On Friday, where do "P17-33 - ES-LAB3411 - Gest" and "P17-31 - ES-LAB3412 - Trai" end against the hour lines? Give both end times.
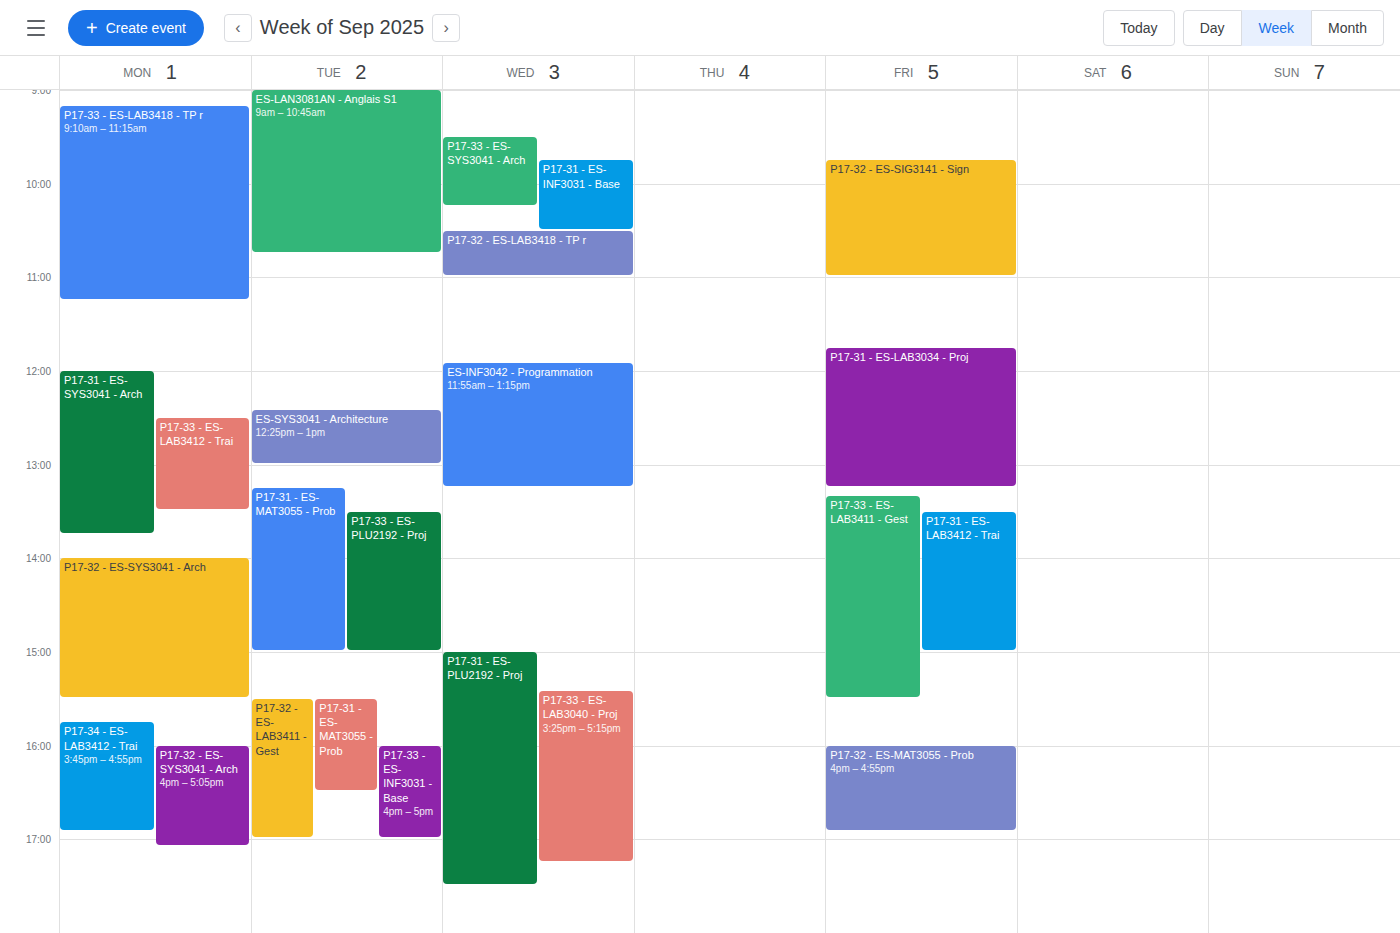
"P17-33 - ES-LAB3411 - Gest": 3:30 PM, halfway between the 3 PM and 4 PM lines. "P17-31 - ES-LAB3412 - Trai": 3:00 PM, exactly on the 3 PM line.